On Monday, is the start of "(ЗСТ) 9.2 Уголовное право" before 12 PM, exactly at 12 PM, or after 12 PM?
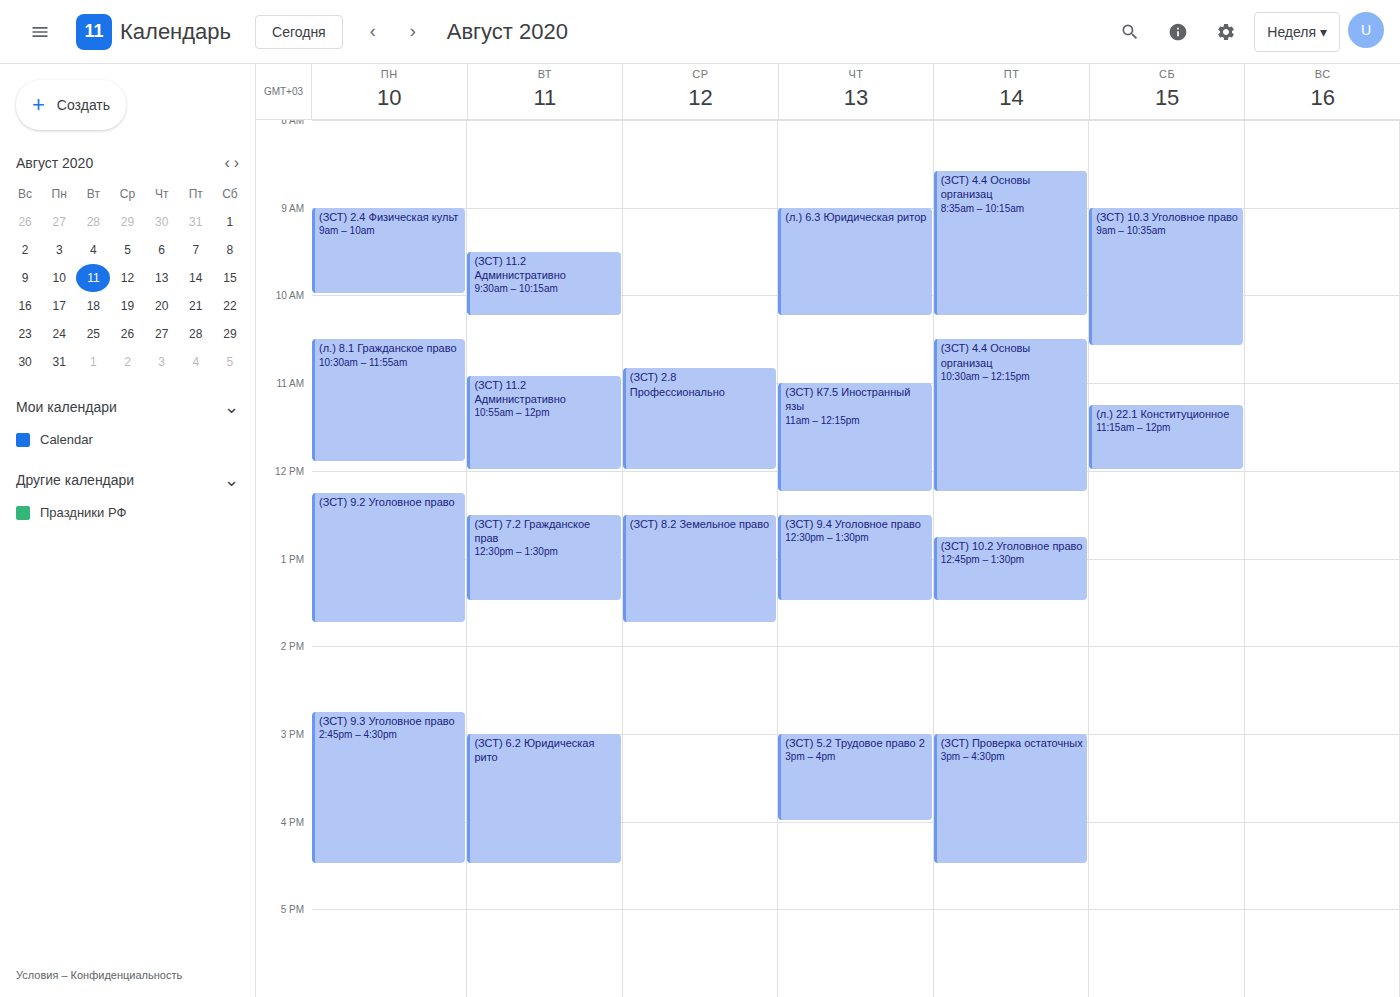
12:15 PM -- after 12 PM, 15 minutes below the 12 PM line.